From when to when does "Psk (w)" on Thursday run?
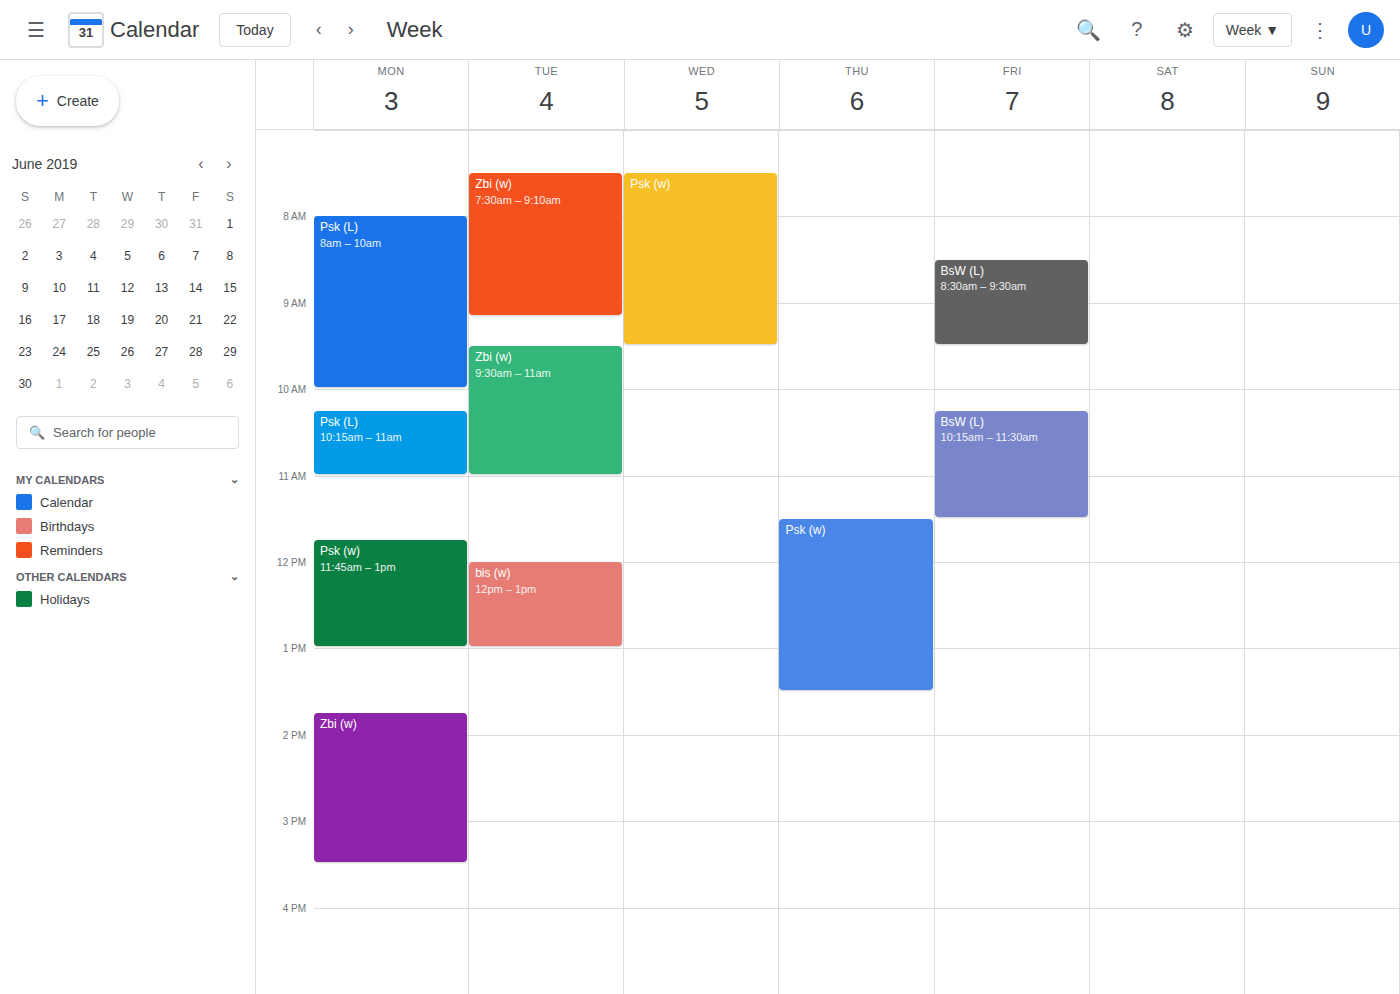
11:30 AM to 1:30 PM